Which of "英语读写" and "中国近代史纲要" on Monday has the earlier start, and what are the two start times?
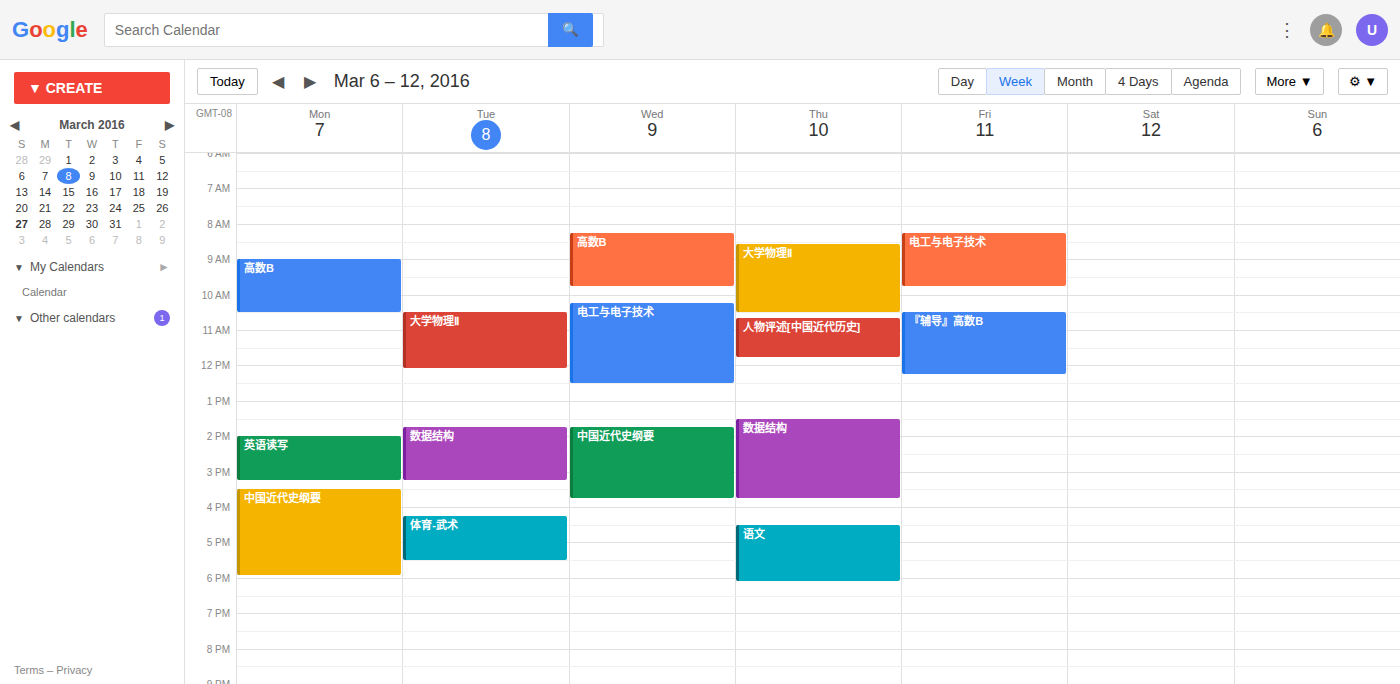
"英语读写" 2:00 PM; "中国近代史纲要" 3:30 PM.